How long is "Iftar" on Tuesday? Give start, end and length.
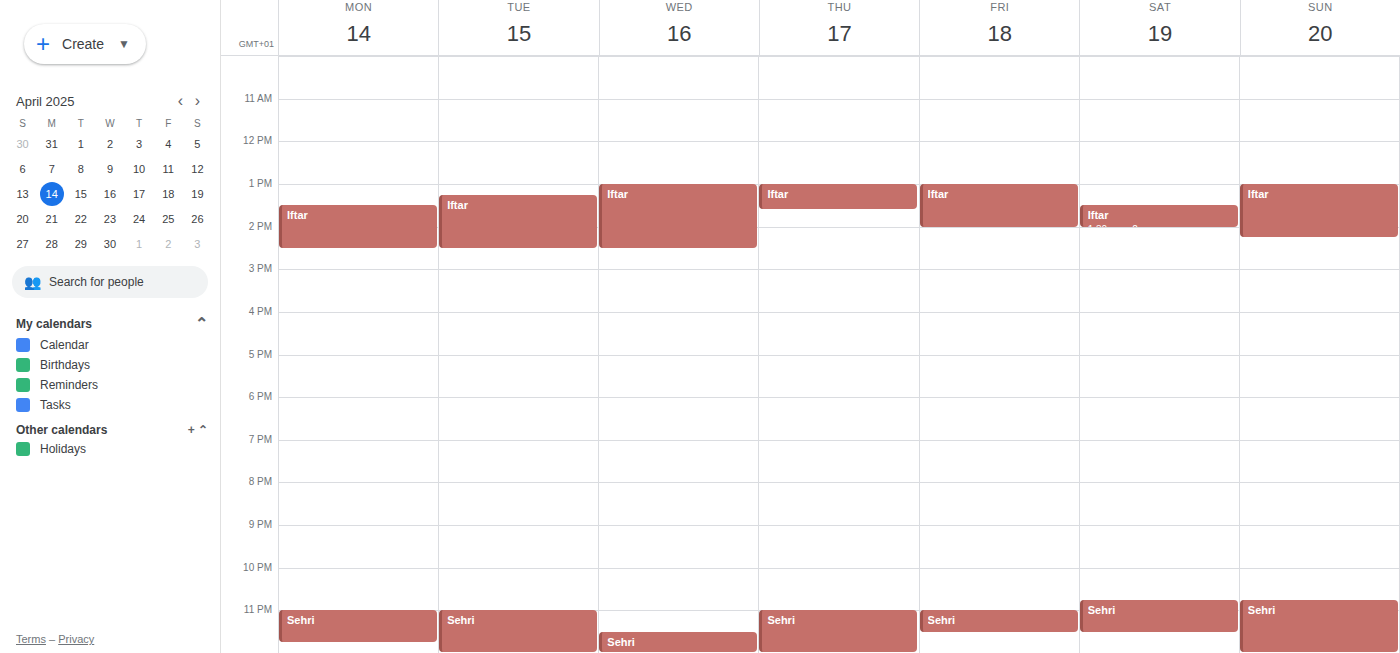
1:15 PM to 2:30 PM, 1 hour 15 minutes